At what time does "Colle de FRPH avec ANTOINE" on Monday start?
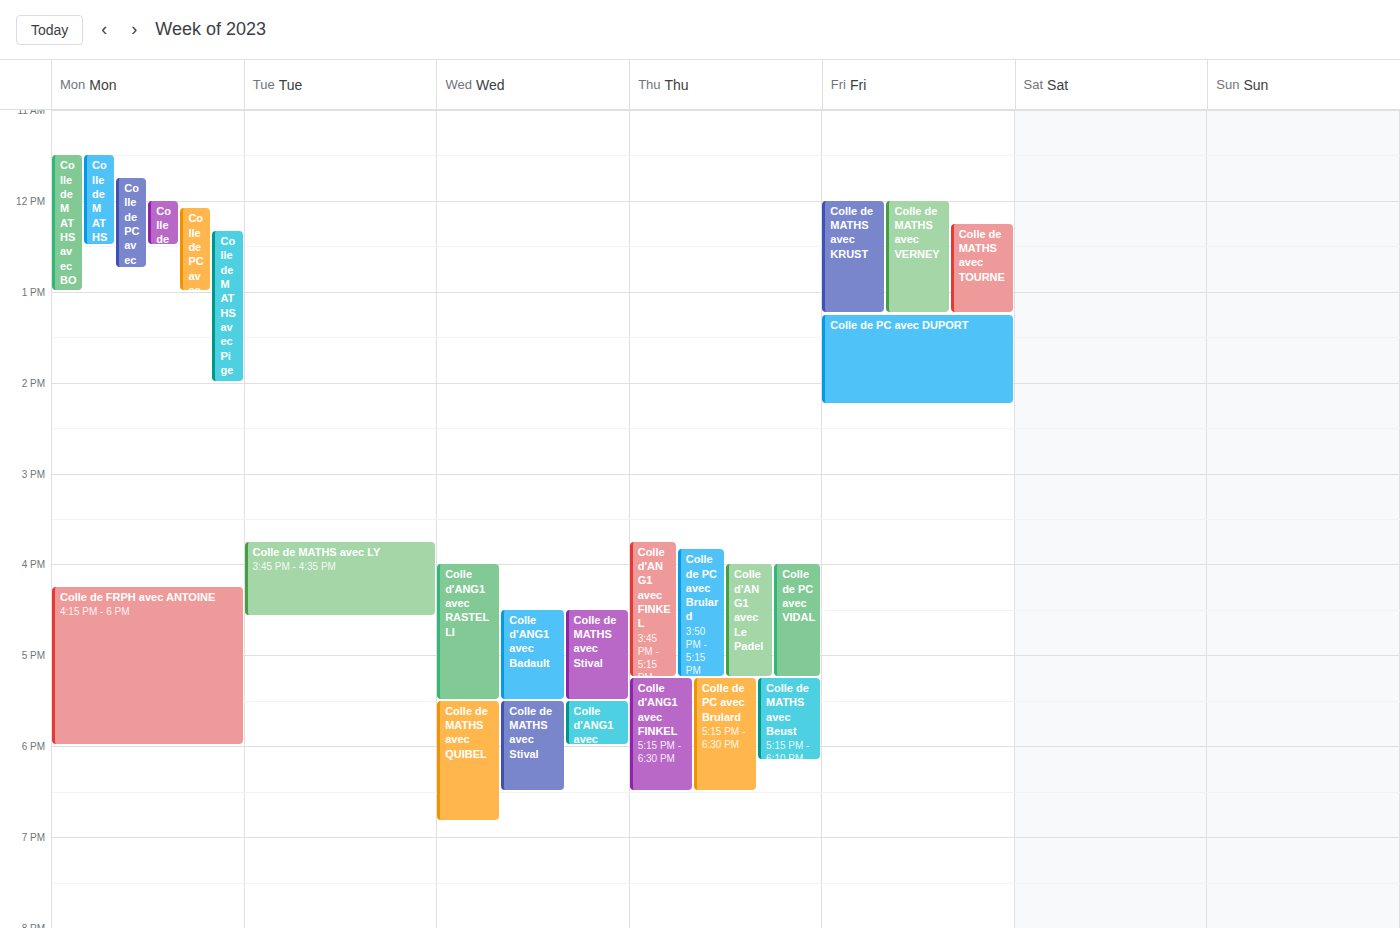
4:15 PM